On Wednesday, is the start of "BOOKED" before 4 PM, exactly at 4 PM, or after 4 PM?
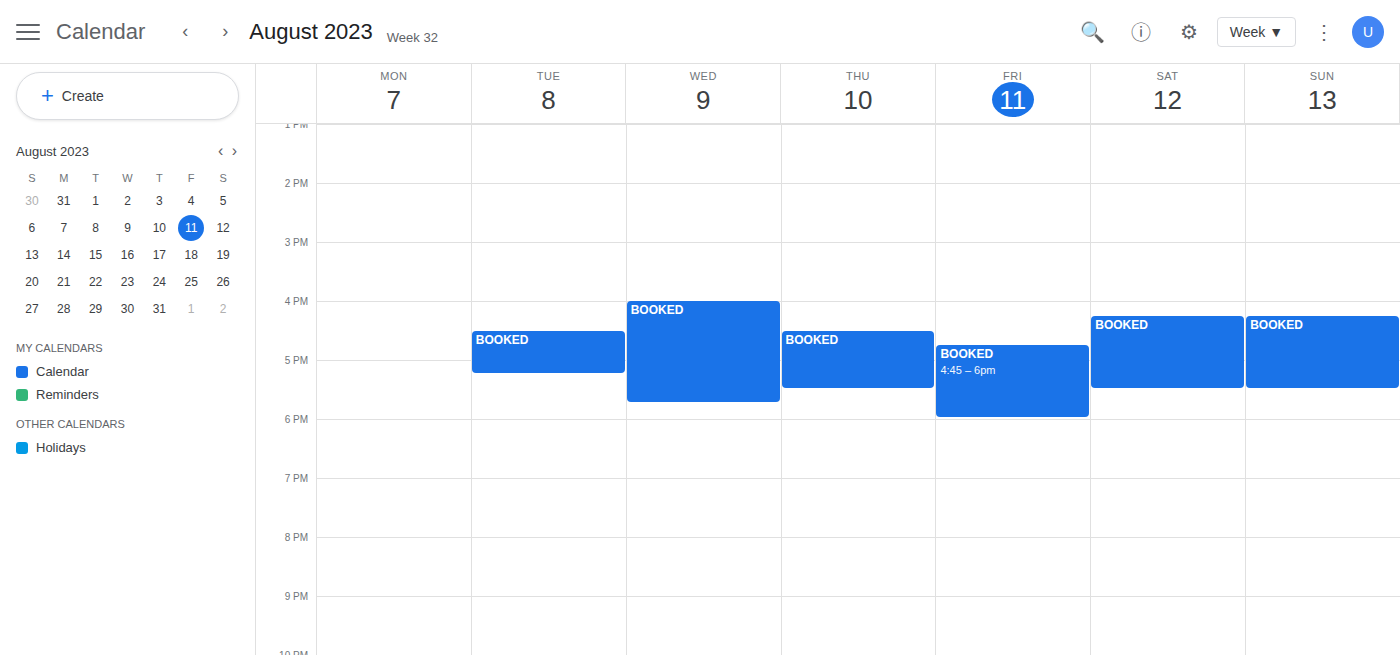
4:00 PM -- exactly at 4 PM, on the 4 PM line.